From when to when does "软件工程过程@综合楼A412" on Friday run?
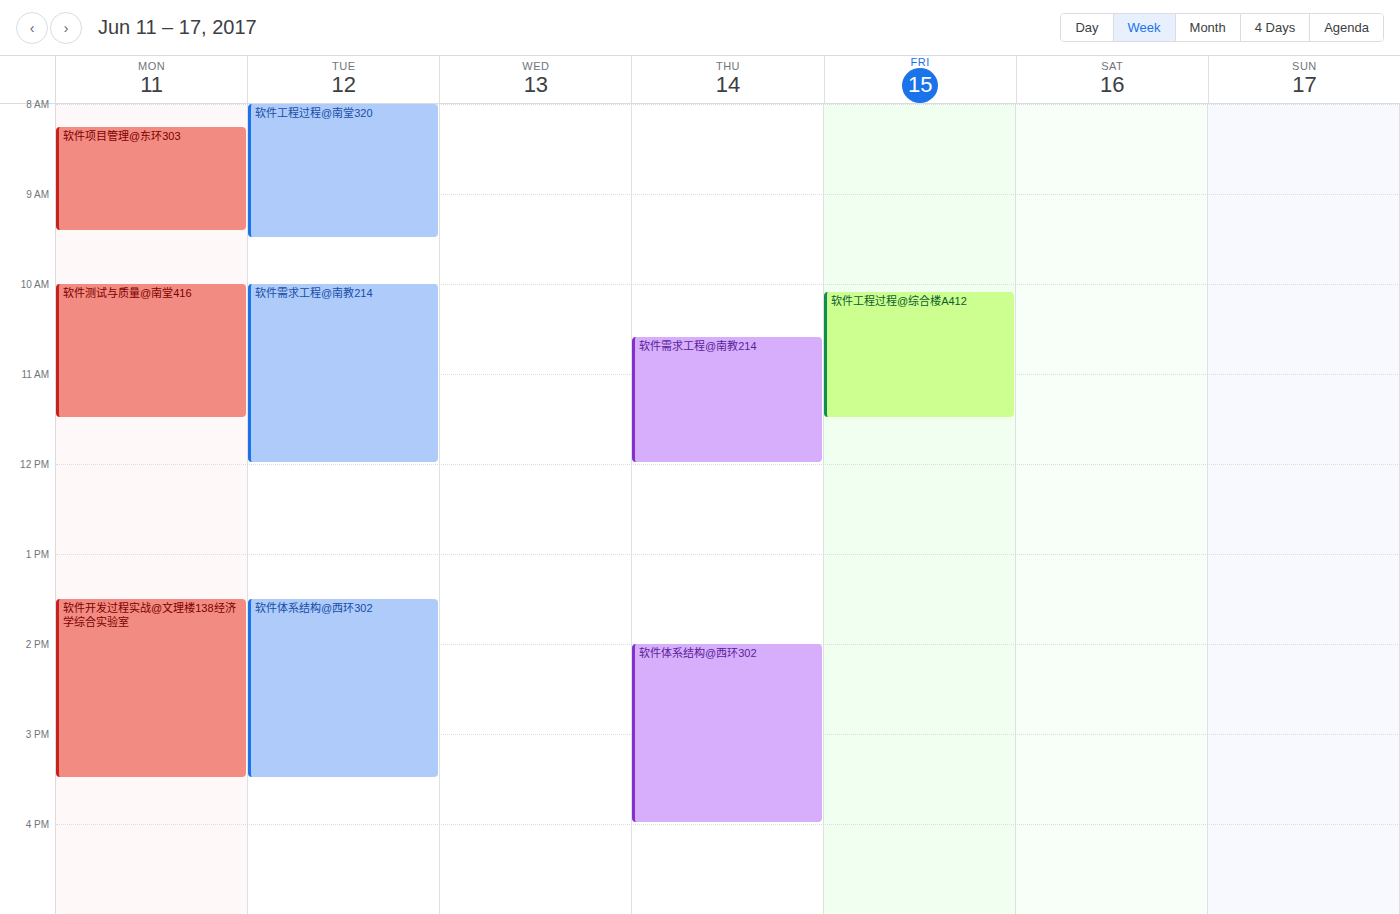
10:05 AM to 11:30 AM